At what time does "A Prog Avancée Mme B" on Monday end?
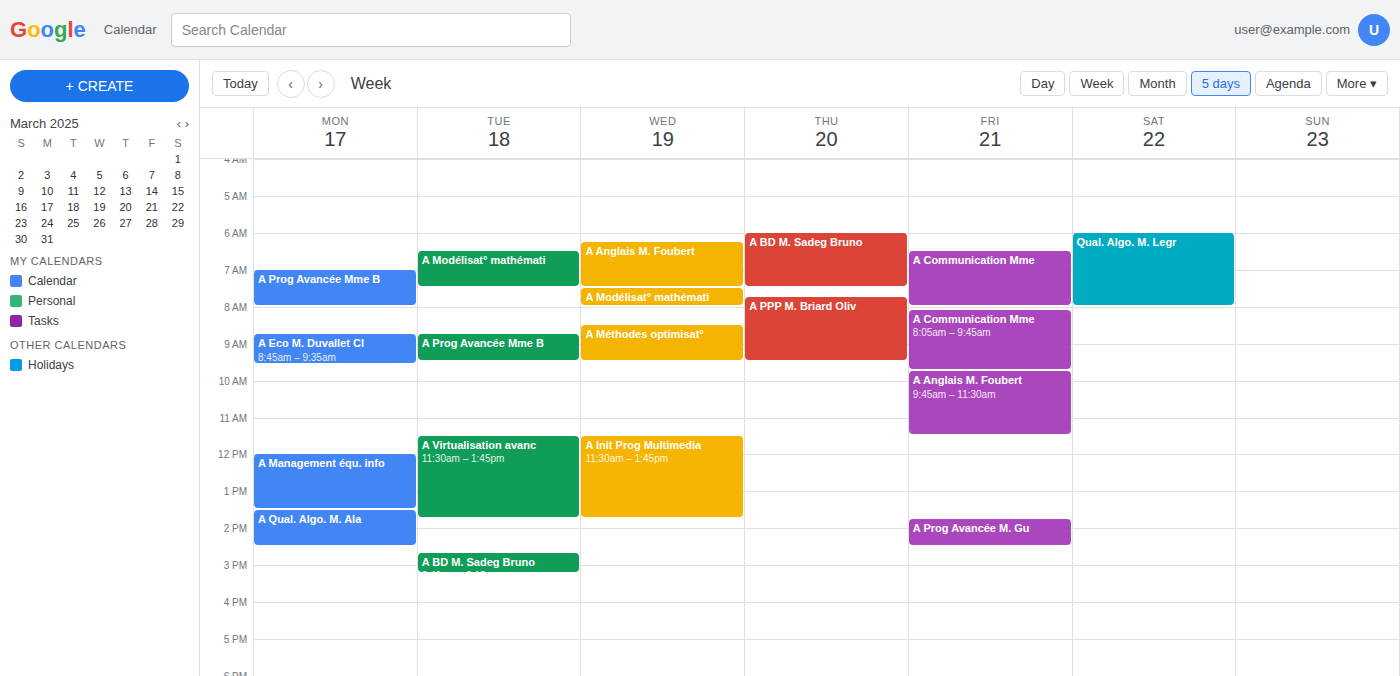
8:00 AM